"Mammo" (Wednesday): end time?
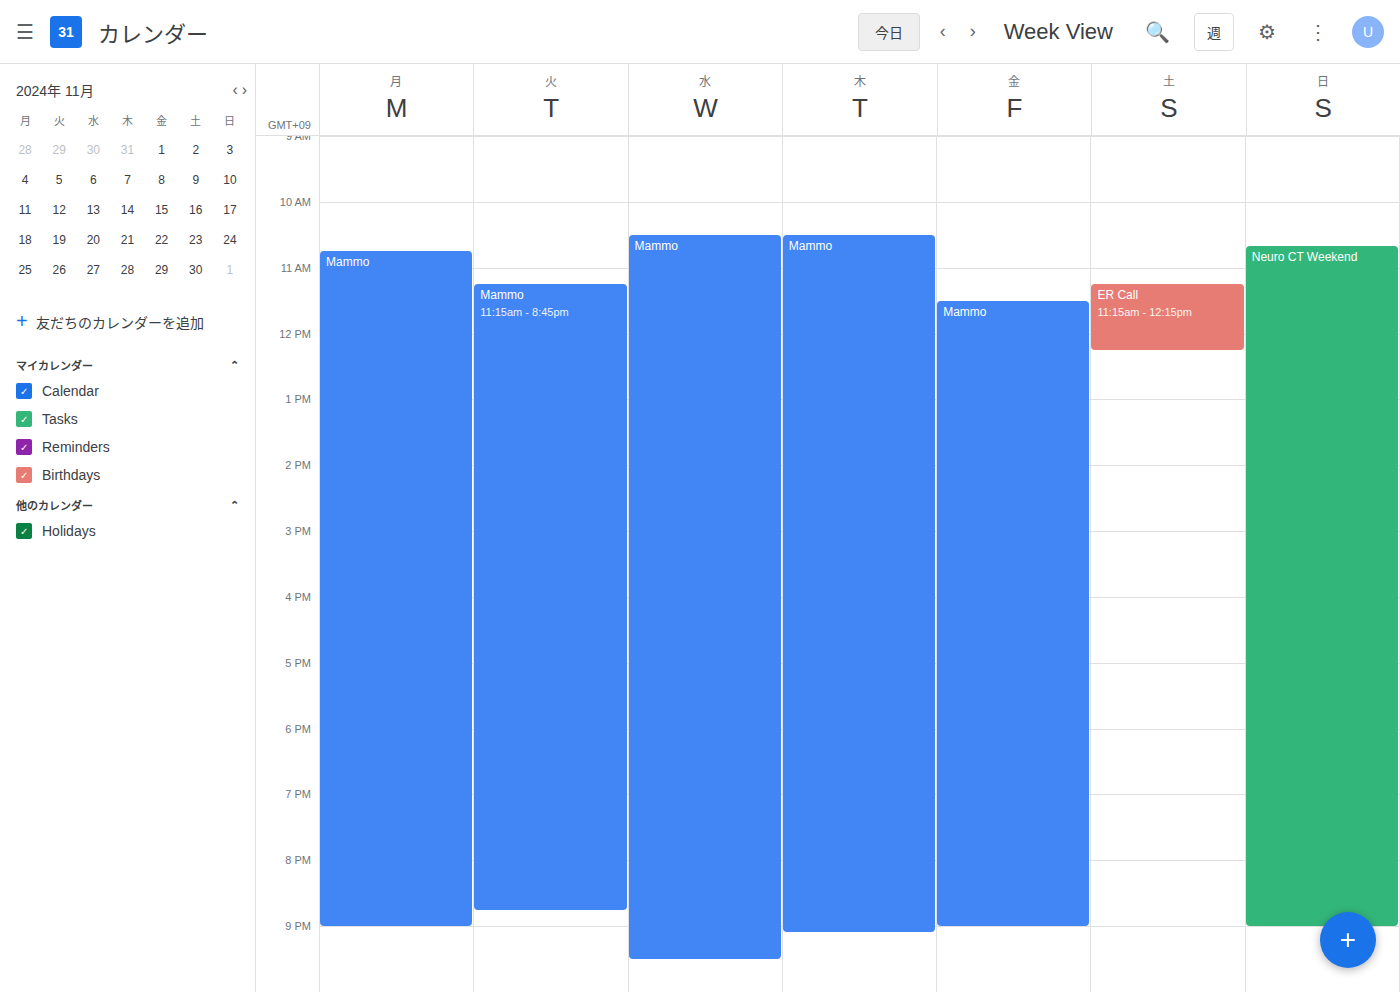
9:30 PM